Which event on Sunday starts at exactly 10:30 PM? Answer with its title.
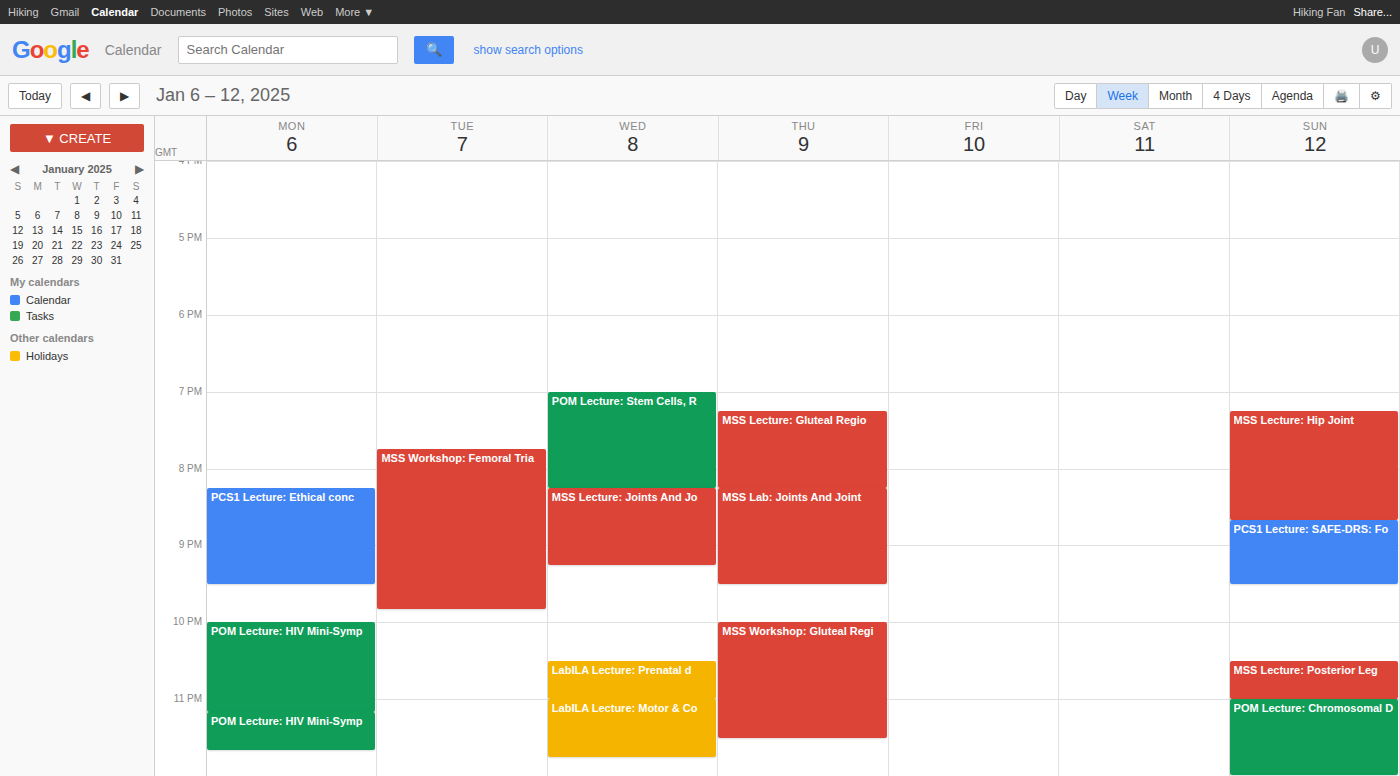
"MSS Lecture: Posterior Leg"